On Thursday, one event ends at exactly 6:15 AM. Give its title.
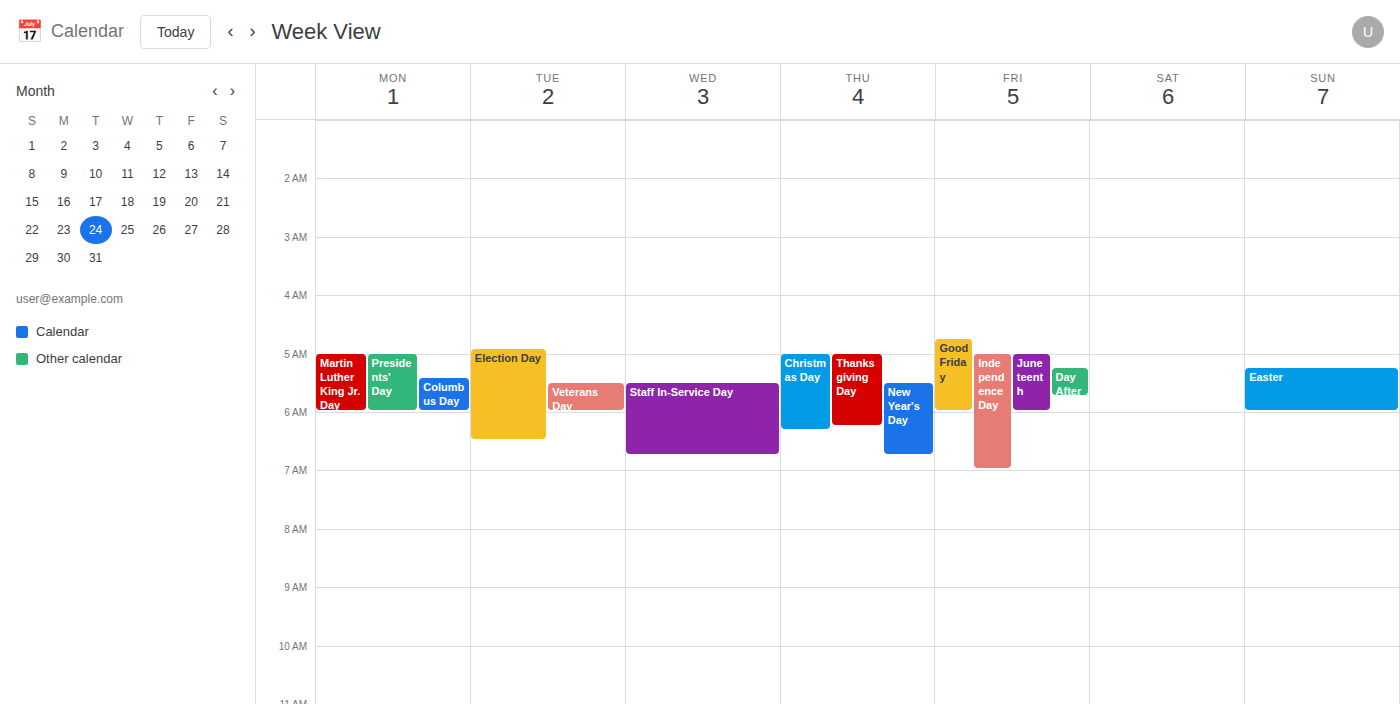
"Thanksgiving Day"